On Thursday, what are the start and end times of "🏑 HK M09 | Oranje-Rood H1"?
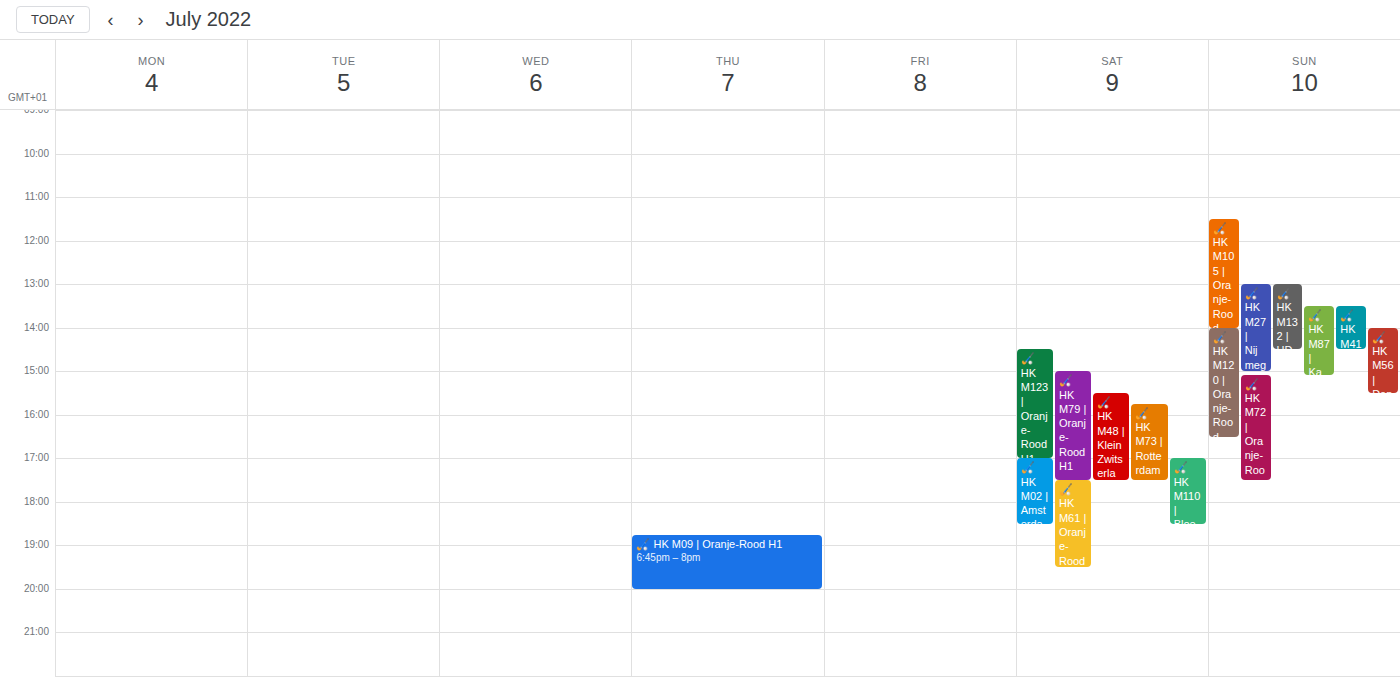
6:45 PM to 8:00 PM